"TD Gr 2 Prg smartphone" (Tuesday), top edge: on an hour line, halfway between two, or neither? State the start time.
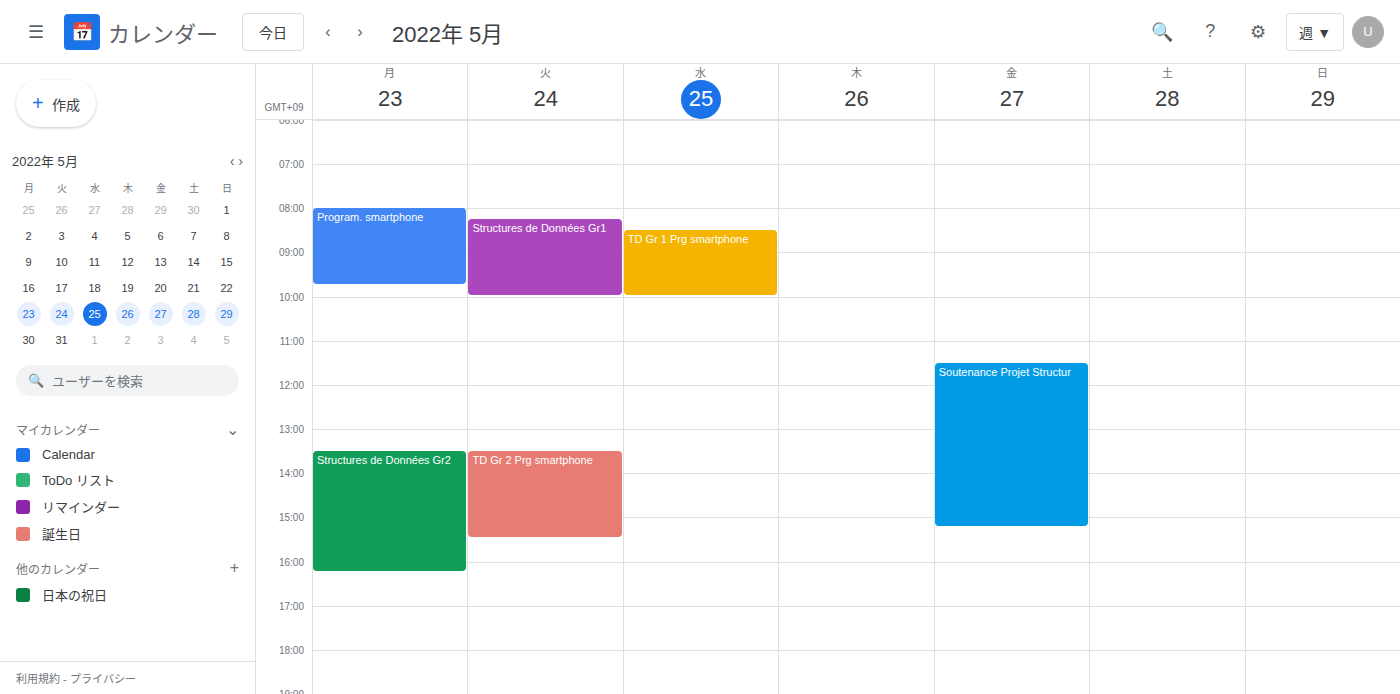
1:30 PM -- halfway between the 1 PM and 2 PM lines.